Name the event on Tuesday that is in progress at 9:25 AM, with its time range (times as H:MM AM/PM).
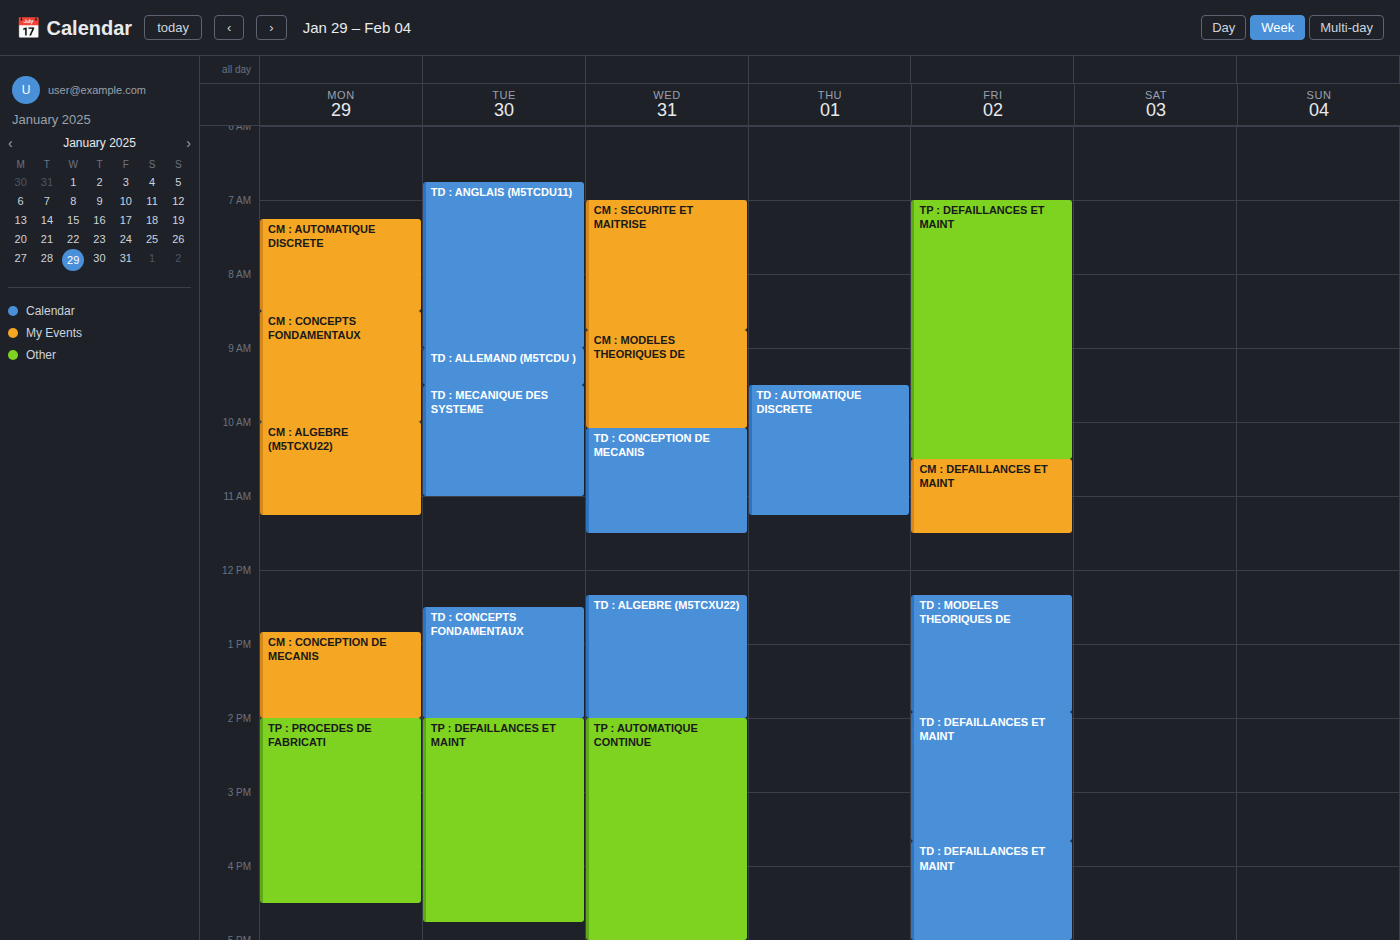
"TD : ALLEMAND (M5TCDU )", 9:00 AM to 9:30 AM